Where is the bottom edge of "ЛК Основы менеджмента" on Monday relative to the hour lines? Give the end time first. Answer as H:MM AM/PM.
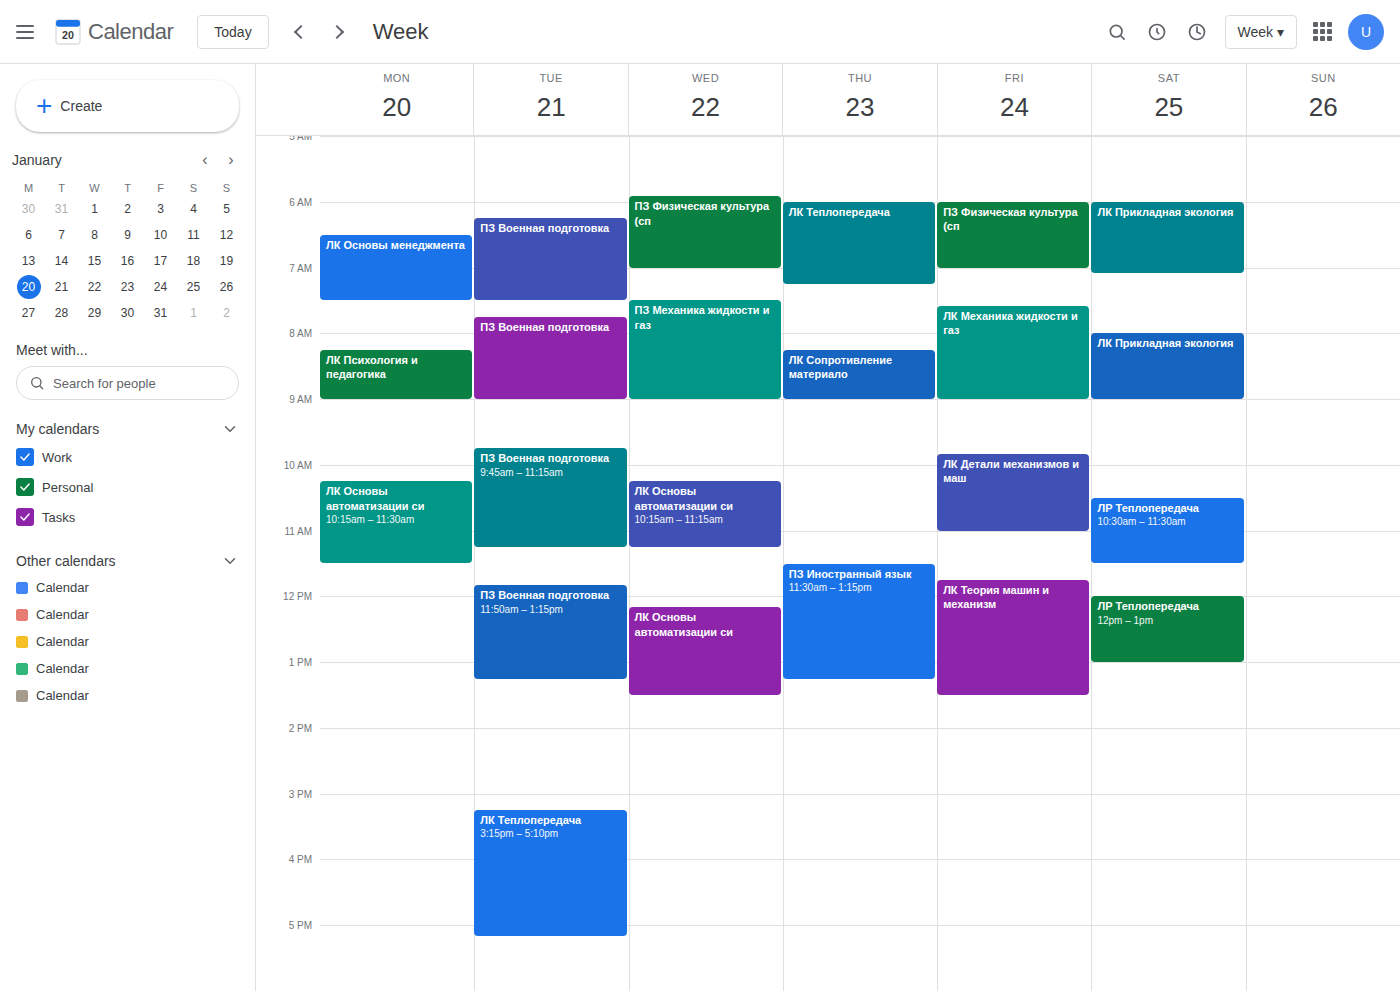
7:30 AM -- halfway between the 7 AM and 8 AM lines.